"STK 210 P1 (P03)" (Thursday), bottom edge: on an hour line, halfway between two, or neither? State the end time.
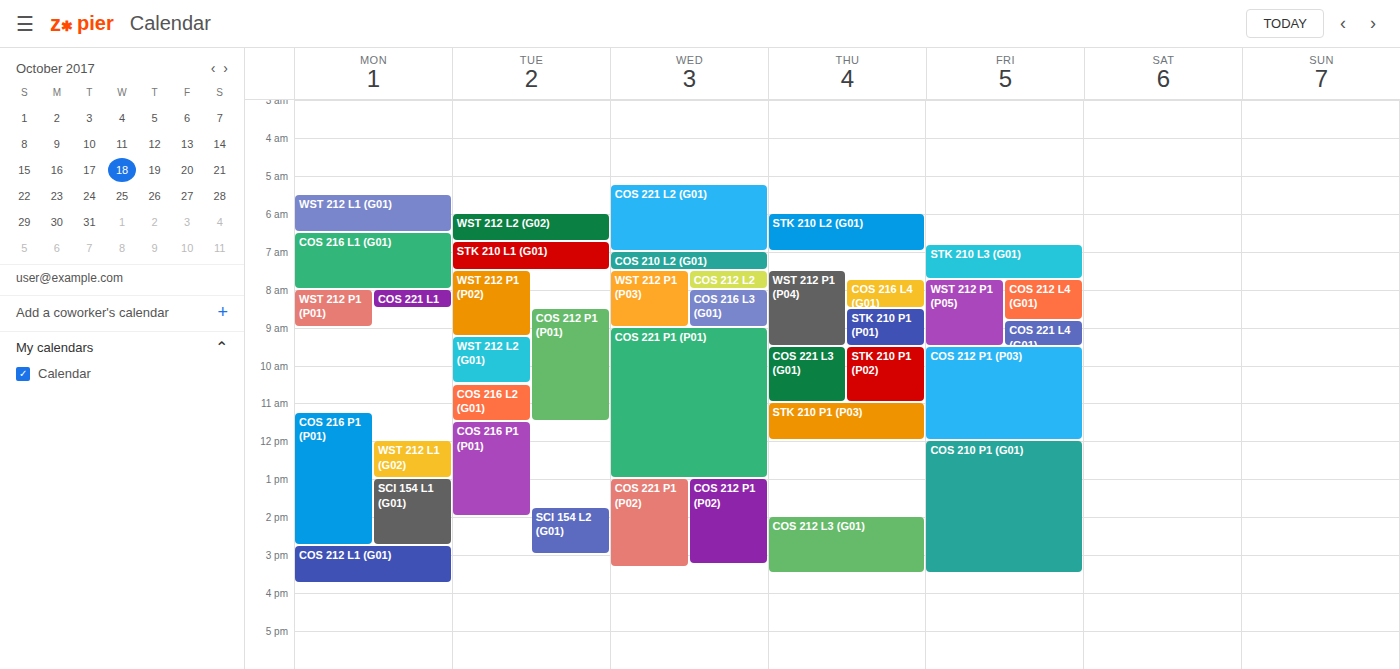
12:00 PM -- exactly on the 12 PM line.